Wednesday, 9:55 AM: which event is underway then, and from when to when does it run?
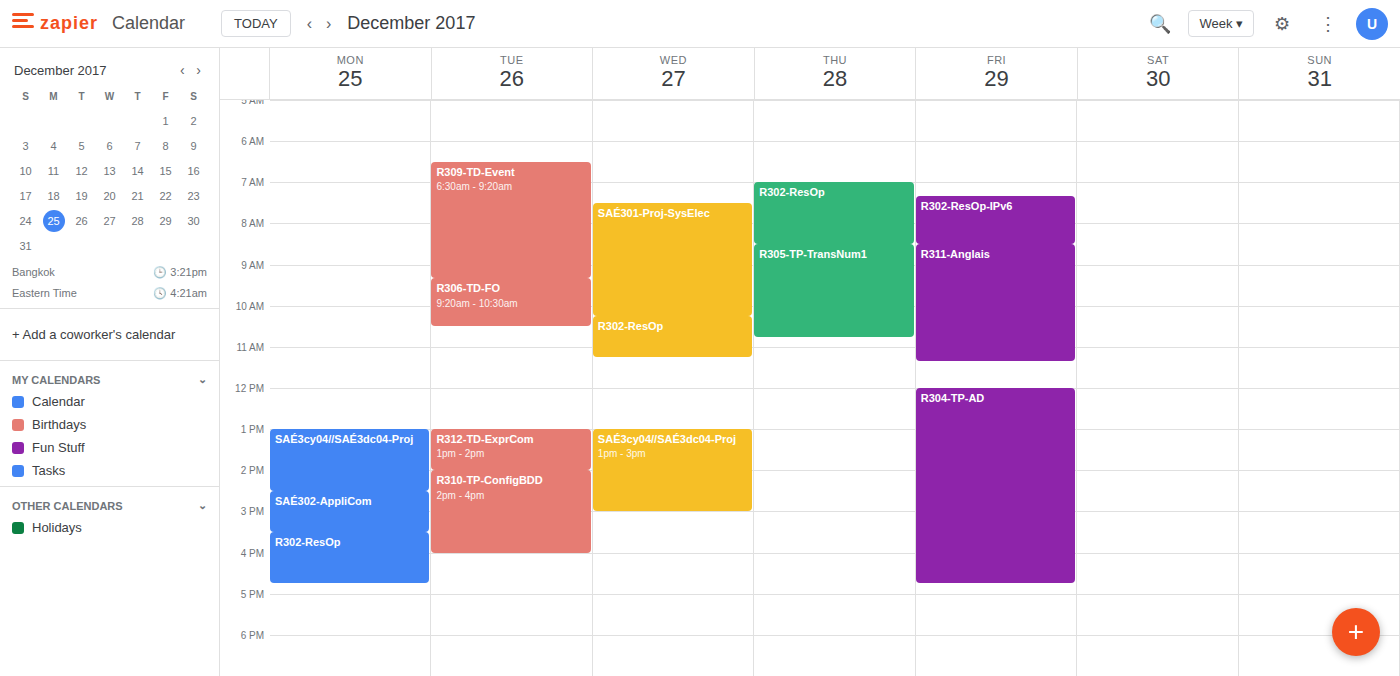
"SAÉ301-Proj-SysElec", 7:30 AM to 10:15 AM